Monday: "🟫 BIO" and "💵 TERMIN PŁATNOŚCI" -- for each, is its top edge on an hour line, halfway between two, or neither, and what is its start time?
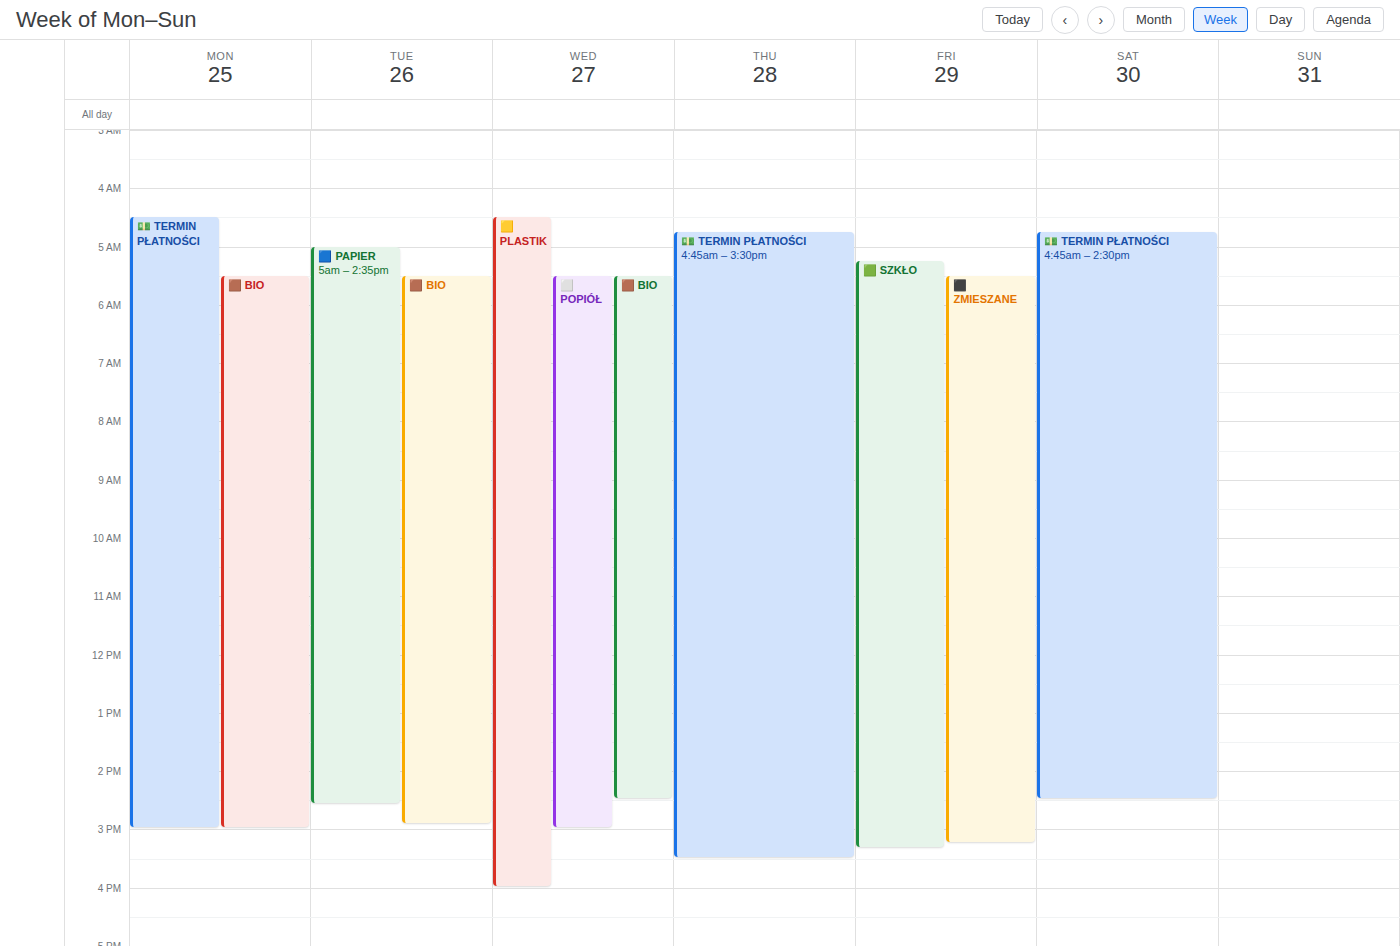
"🟫 BIO": 5:30 AM, halfway between the 5 AM and 6 AM lines. "💵 TERMIN PŁATNOŚCI": 4:30 AM, halfway between the 4 AM and 5 AM lines.